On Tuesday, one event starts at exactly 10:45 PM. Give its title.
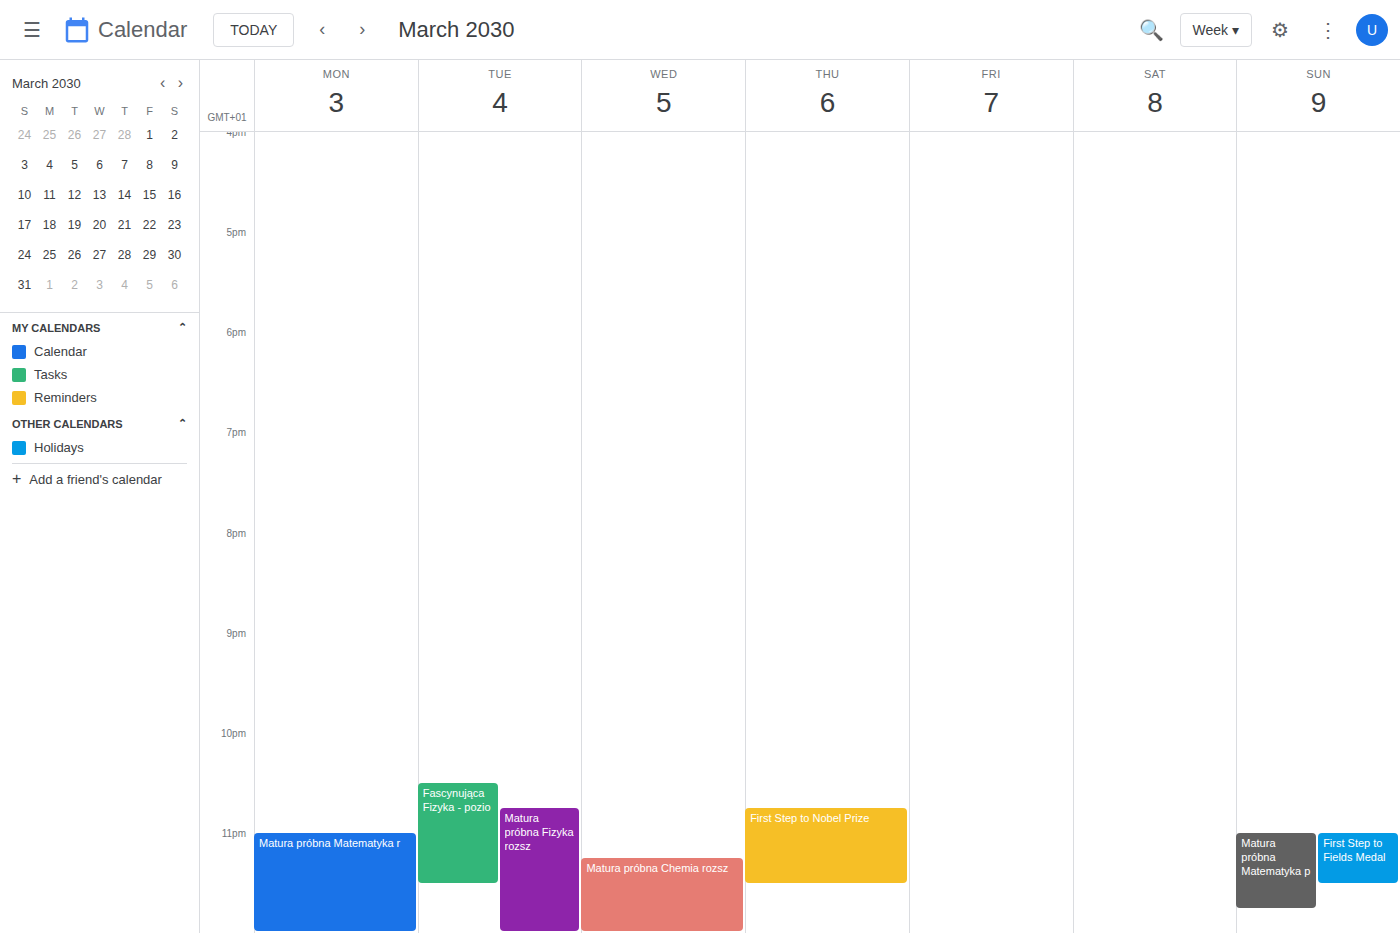
"Matura próbna Fizyka rozsz"